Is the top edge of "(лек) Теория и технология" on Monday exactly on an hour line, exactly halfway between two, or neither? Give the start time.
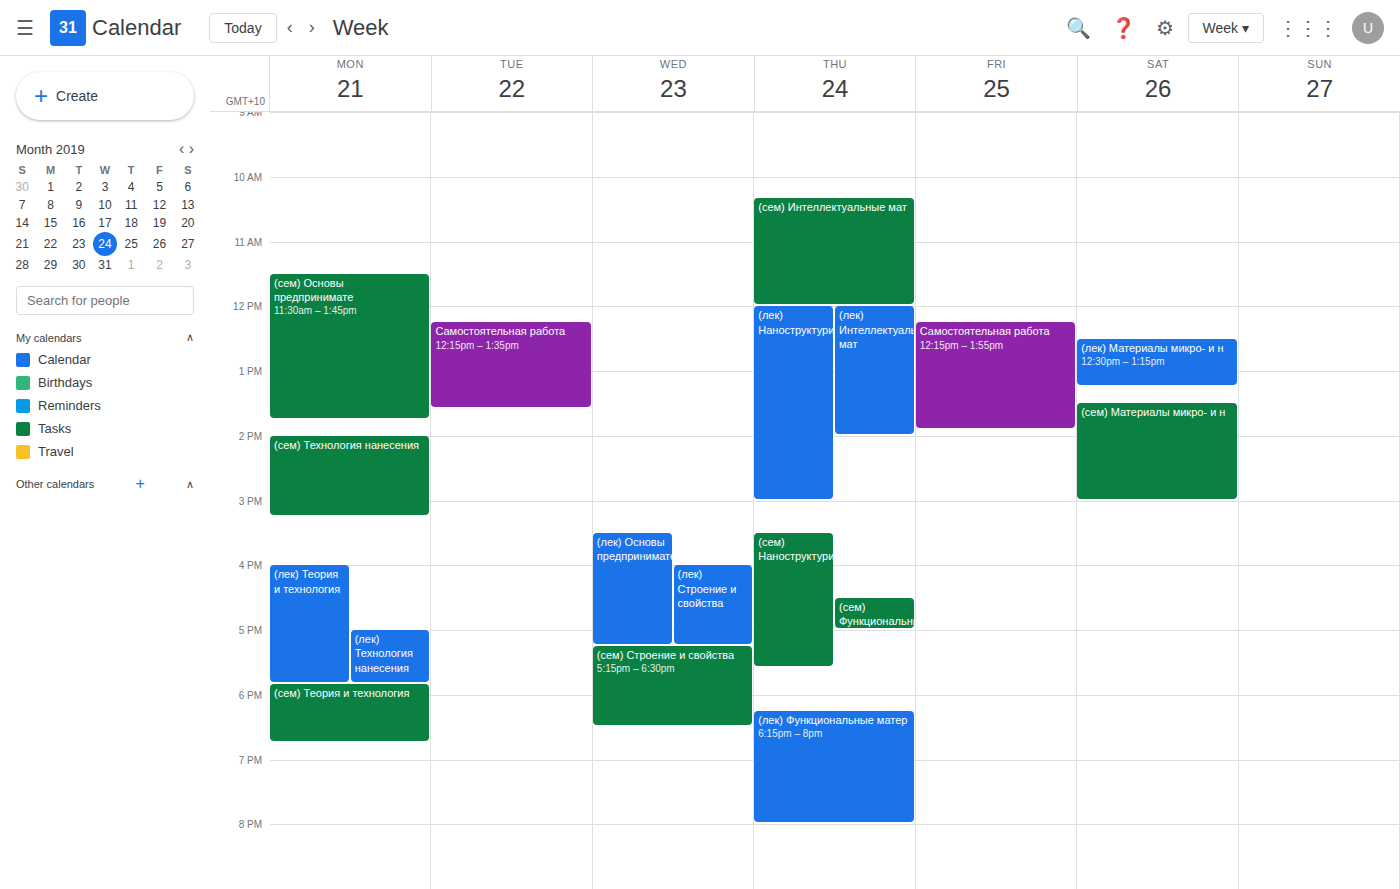
4:00 PM -- exactly on the 4 PM line.